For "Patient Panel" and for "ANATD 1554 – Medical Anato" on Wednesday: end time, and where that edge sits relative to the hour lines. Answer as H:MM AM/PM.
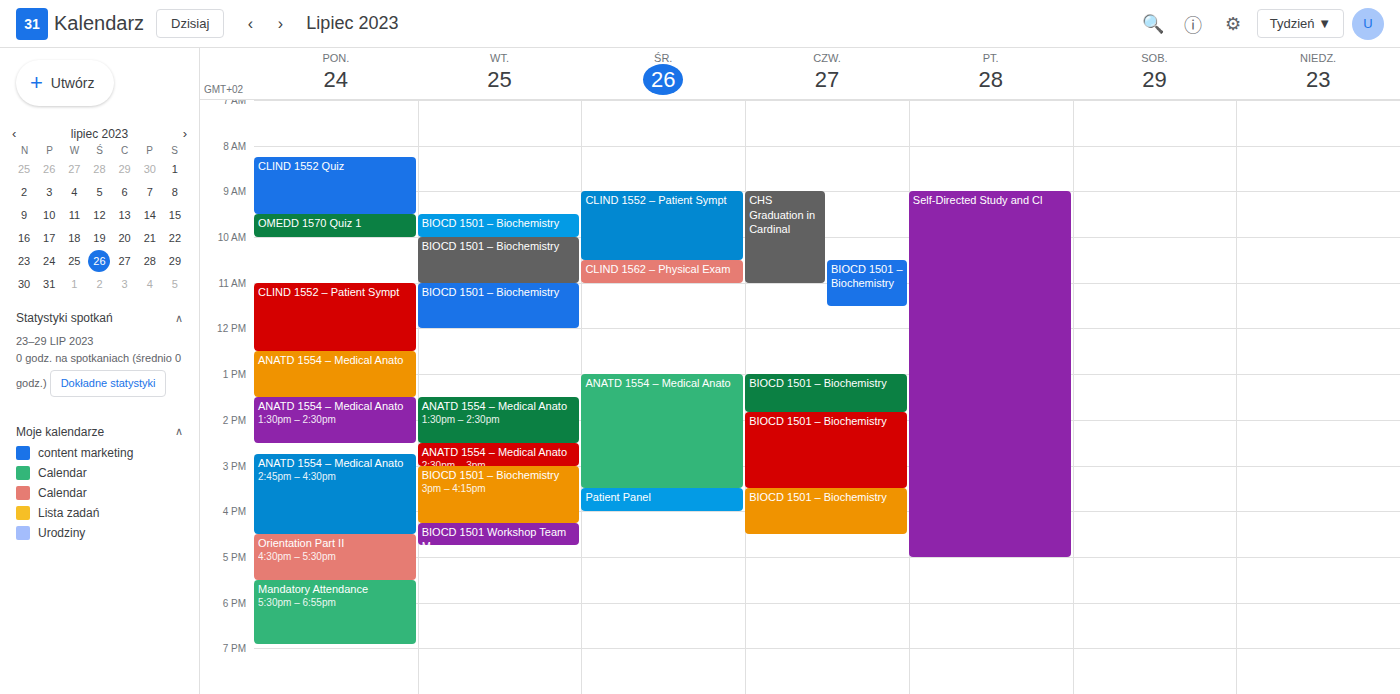
"Patient Panel": 4:00 PM, exactly on the 4 PM line. "ANATD 1554 – Medical Anato": 3:30 PM, halfway between the 3 PM and 4 PM lines.